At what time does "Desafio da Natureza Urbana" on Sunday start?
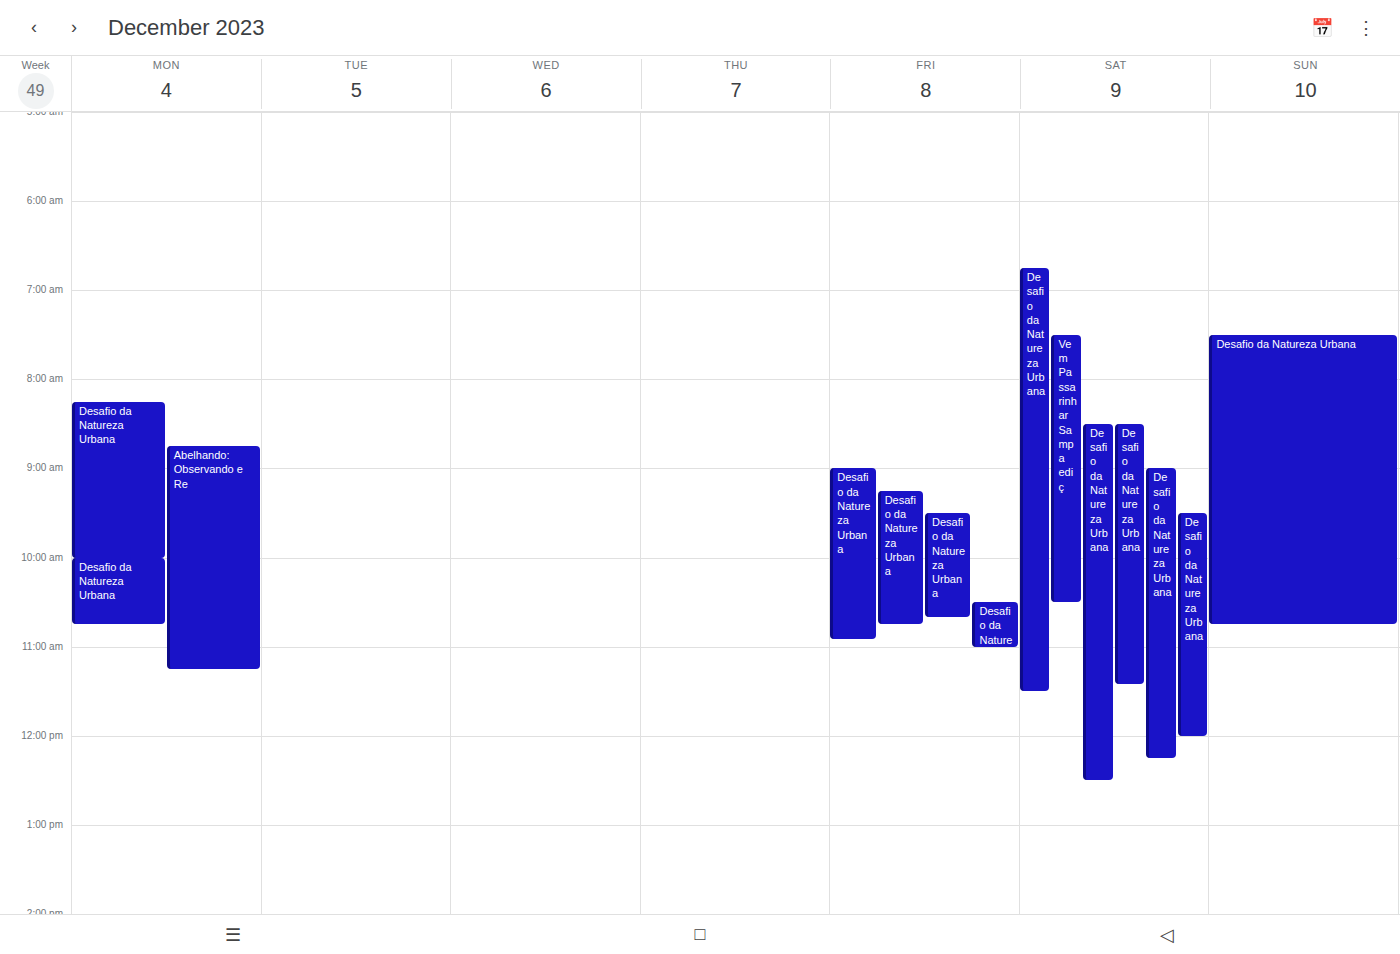
7:30 AM